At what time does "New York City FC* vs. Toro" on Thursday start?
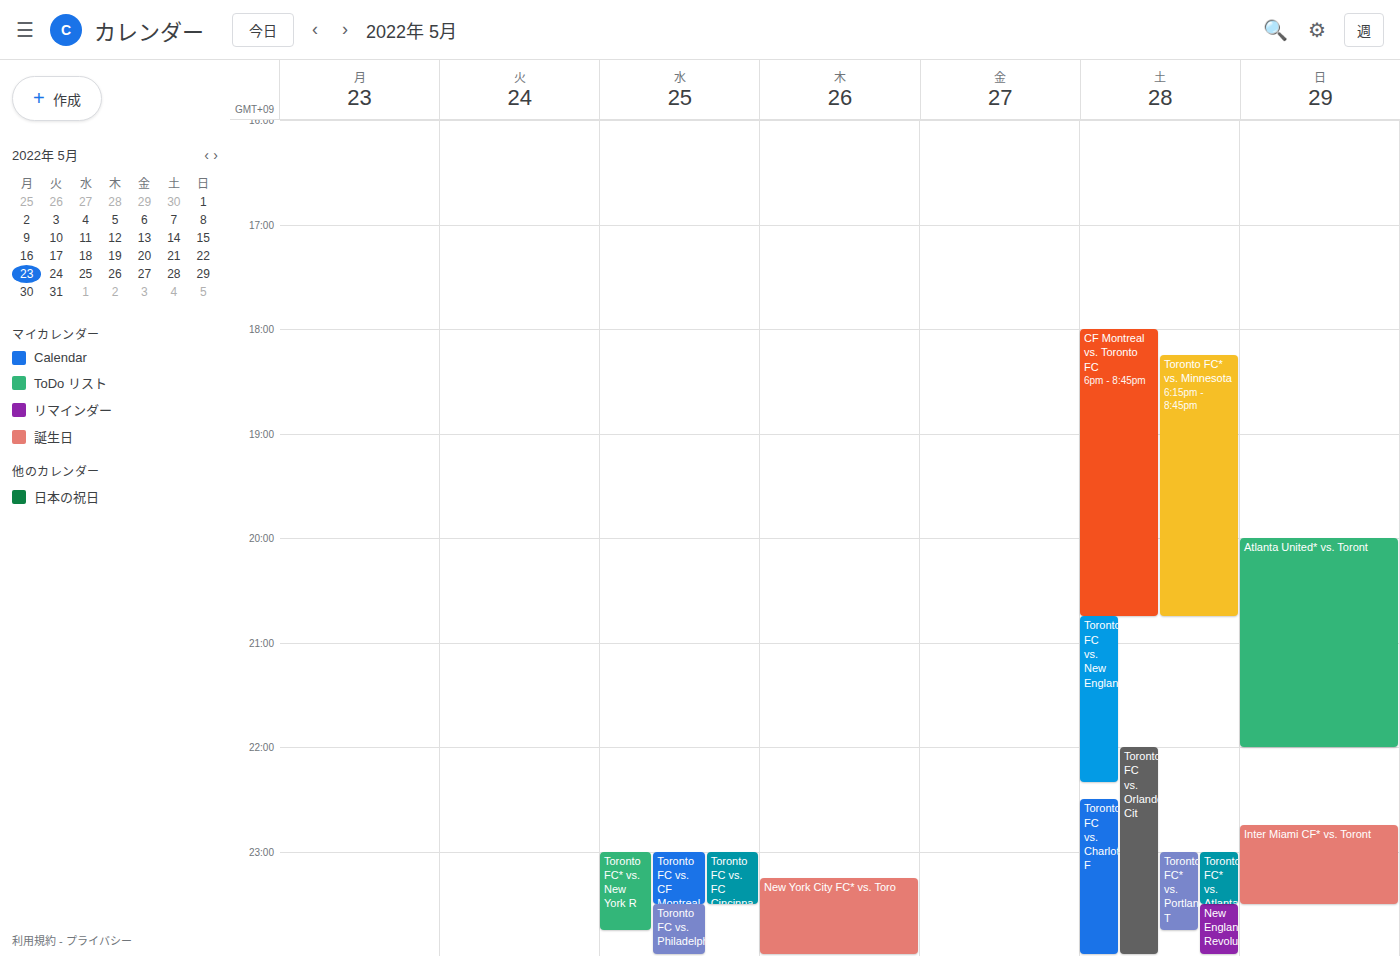
11:15 PM